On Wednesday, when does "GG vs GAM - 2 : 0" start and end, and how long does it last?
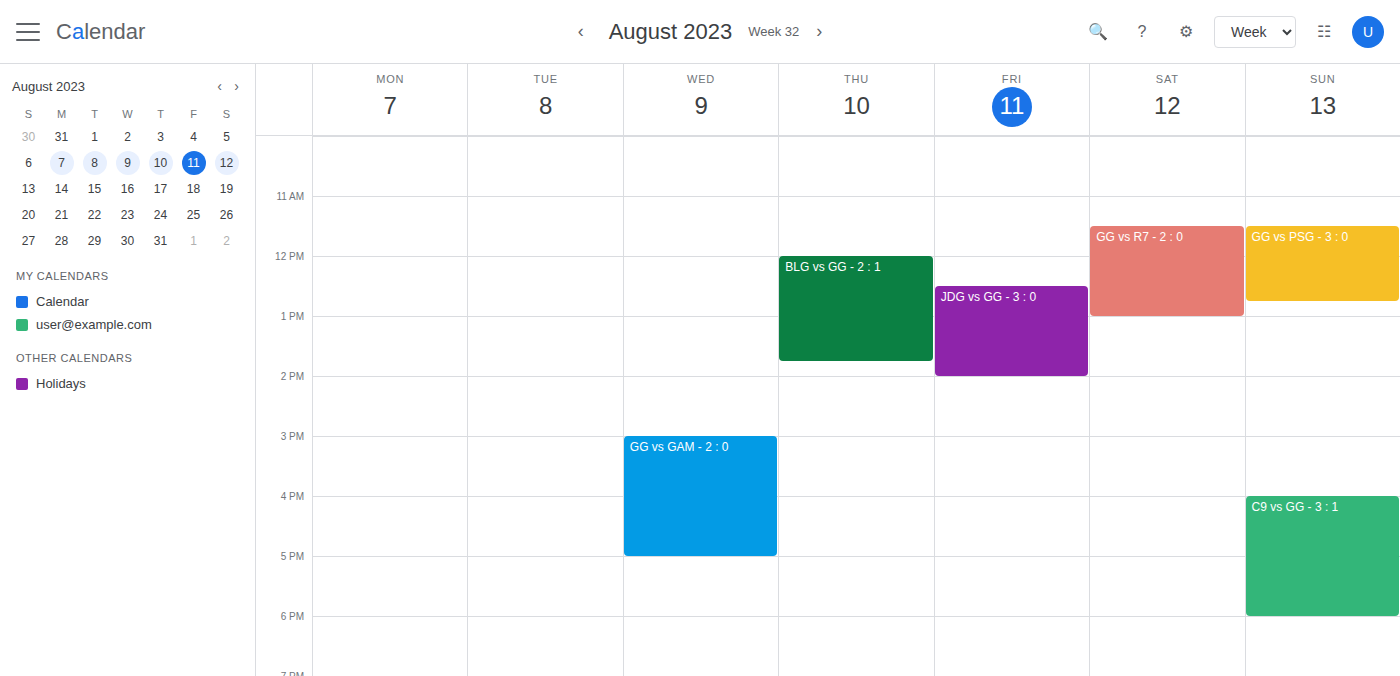
3:00 PM to 5:00 PM, 2 hours